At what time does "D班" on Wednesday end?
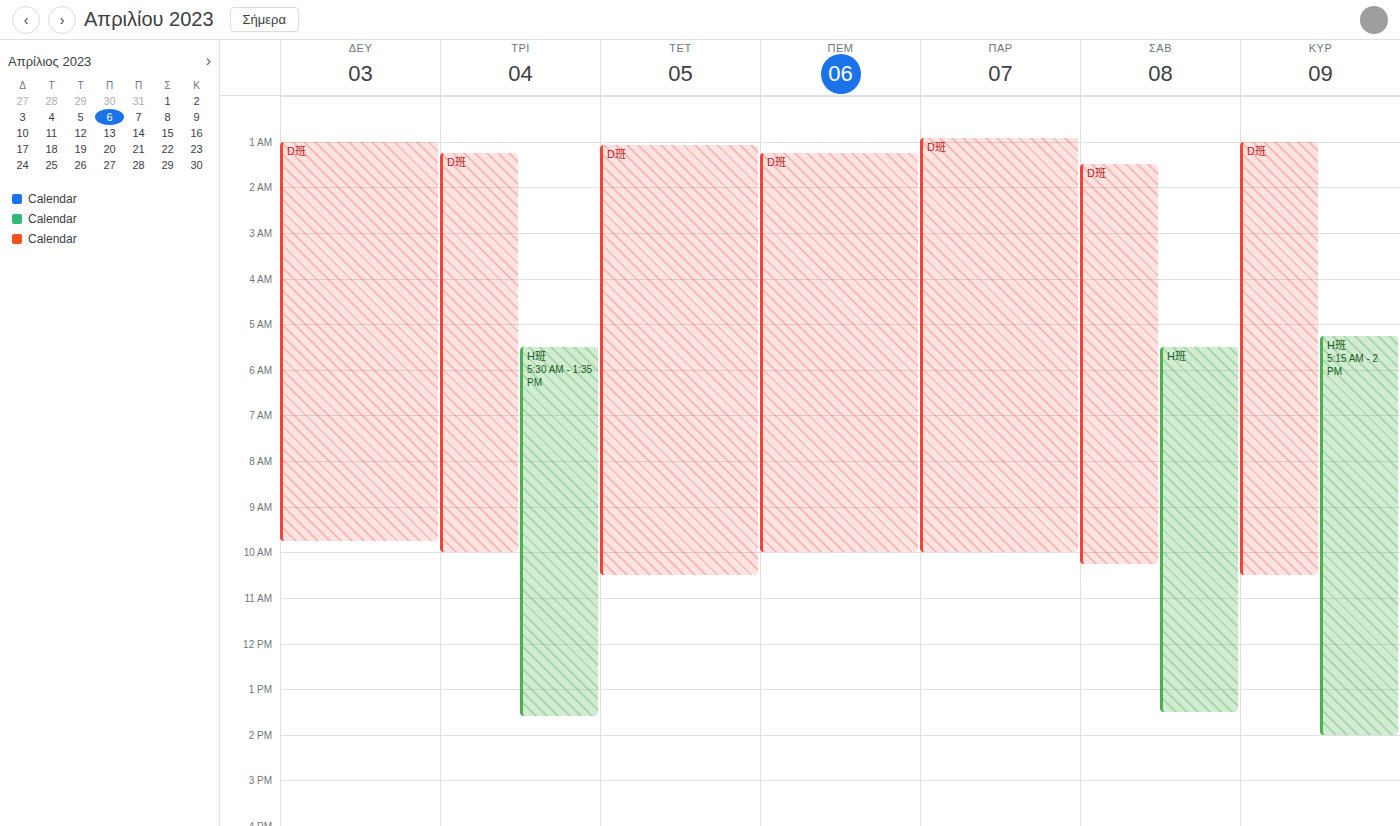
10:30 AM